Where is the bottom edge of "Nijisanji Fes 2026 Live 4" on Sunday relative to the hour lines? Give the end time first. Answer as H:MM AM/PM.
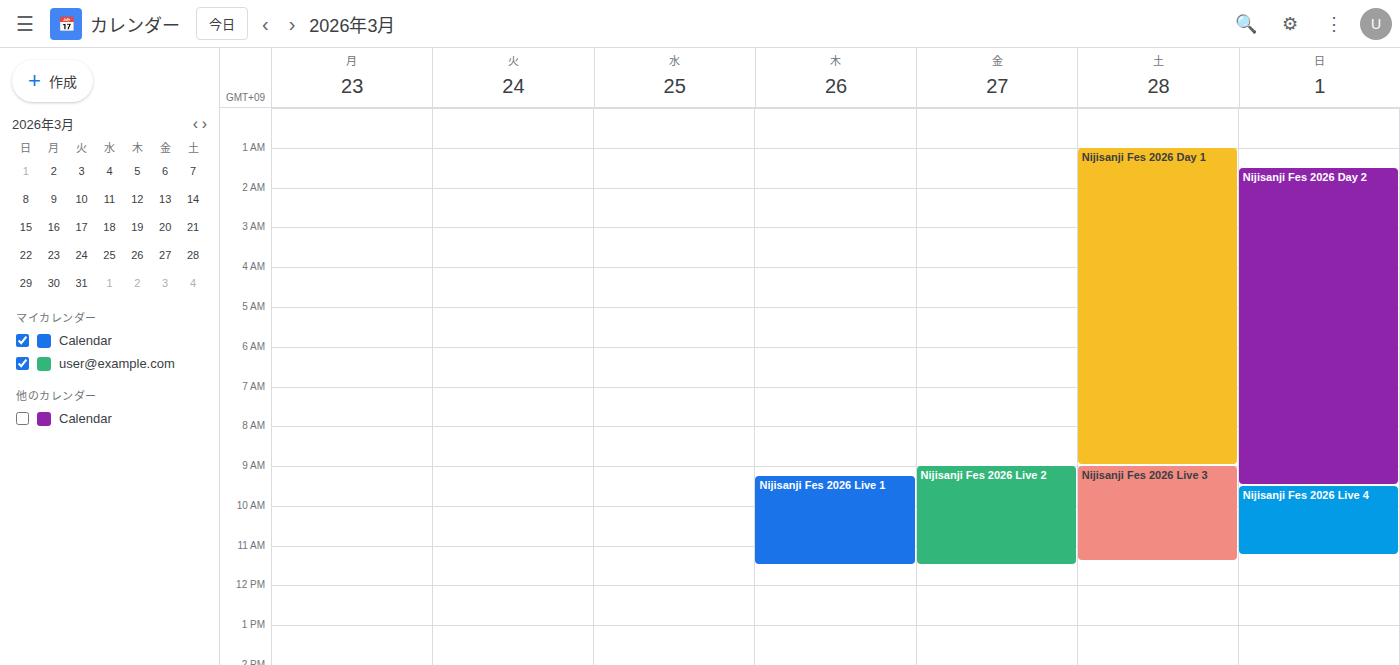
11:15 AM -- neither: a quarter of the way from the 11 AM line to the 12 PM line.